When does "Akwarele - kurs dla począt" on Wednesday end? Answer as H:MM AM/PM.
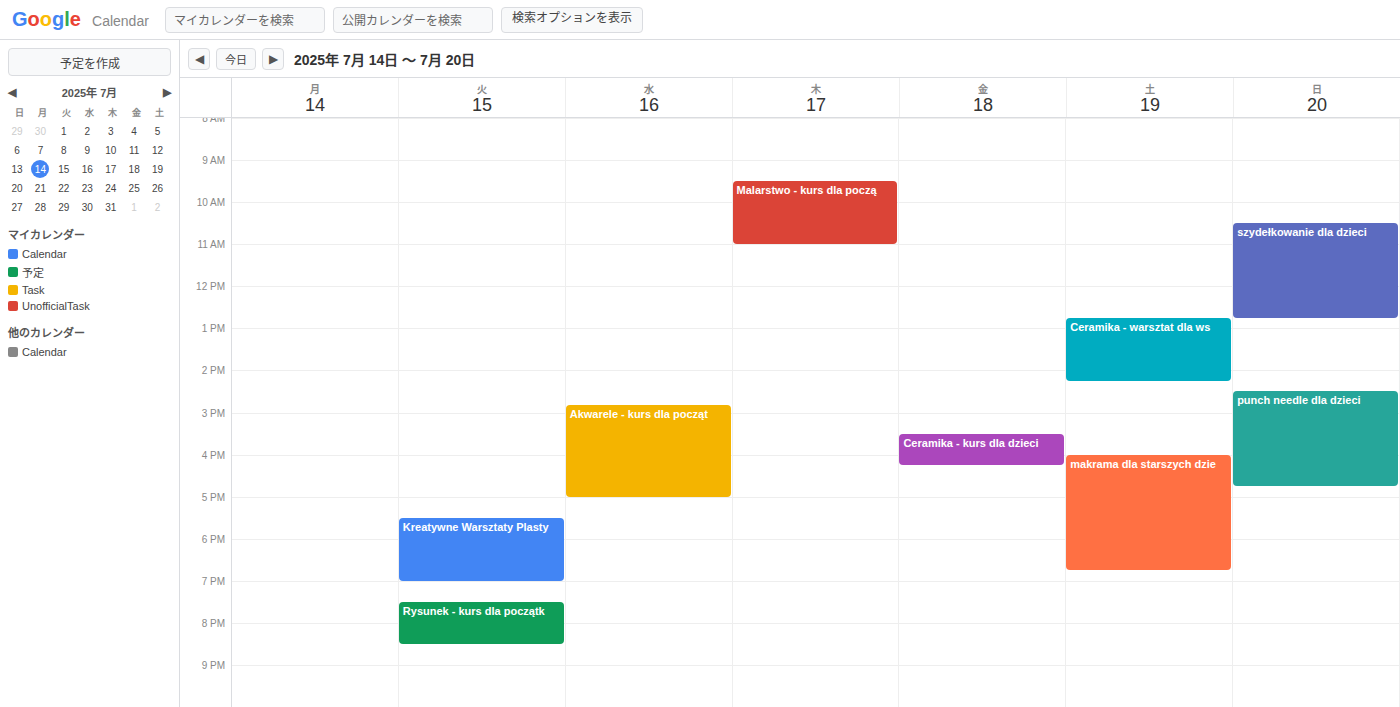
5:00 PM